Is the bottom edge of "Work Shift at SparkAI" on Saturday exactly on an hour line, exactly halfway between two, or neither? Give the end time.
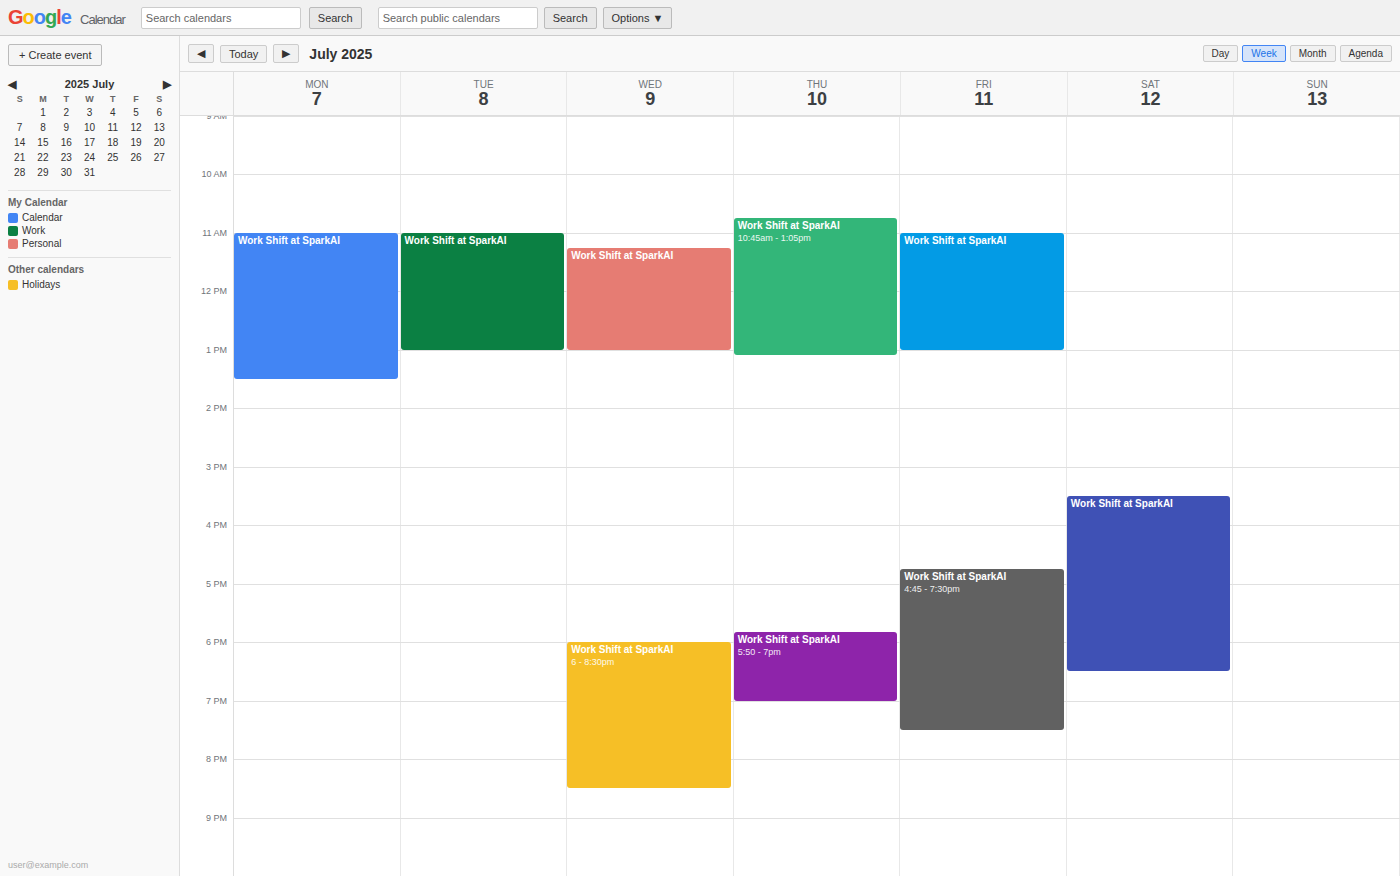
18:30 -- halfway between the 18:00 and 19:00 lines.